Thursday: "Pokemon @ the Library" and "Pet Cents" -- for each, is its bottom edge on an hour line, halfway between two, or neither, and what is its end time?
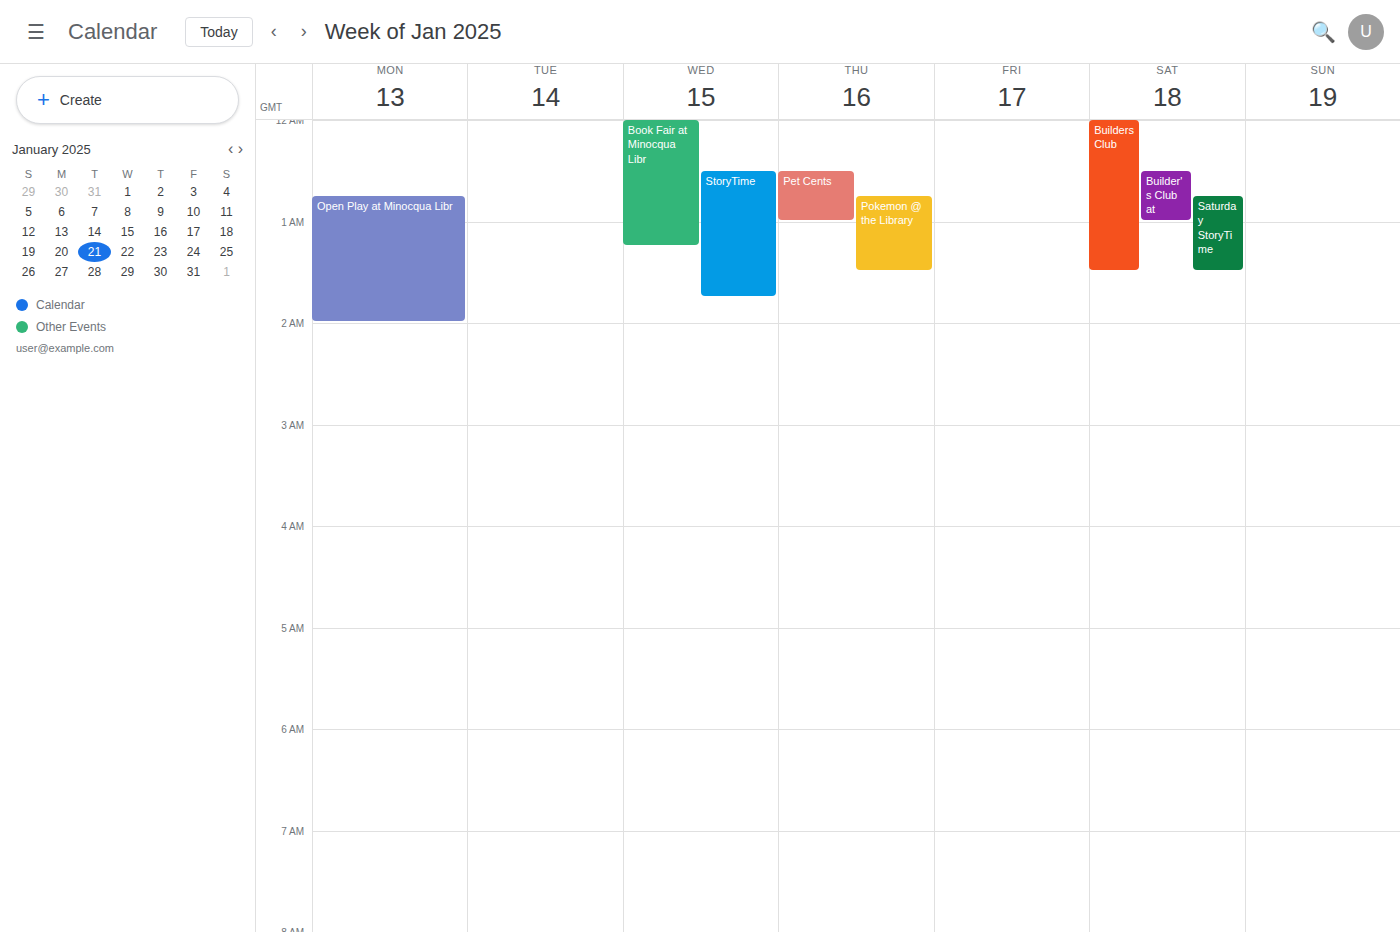
"Pokemon @ the Library": 1:30 AM, halfway between the 1 AM and 2 AM lines. "Pet Cents": 1:00 AM, exactly on the 1 AM line.